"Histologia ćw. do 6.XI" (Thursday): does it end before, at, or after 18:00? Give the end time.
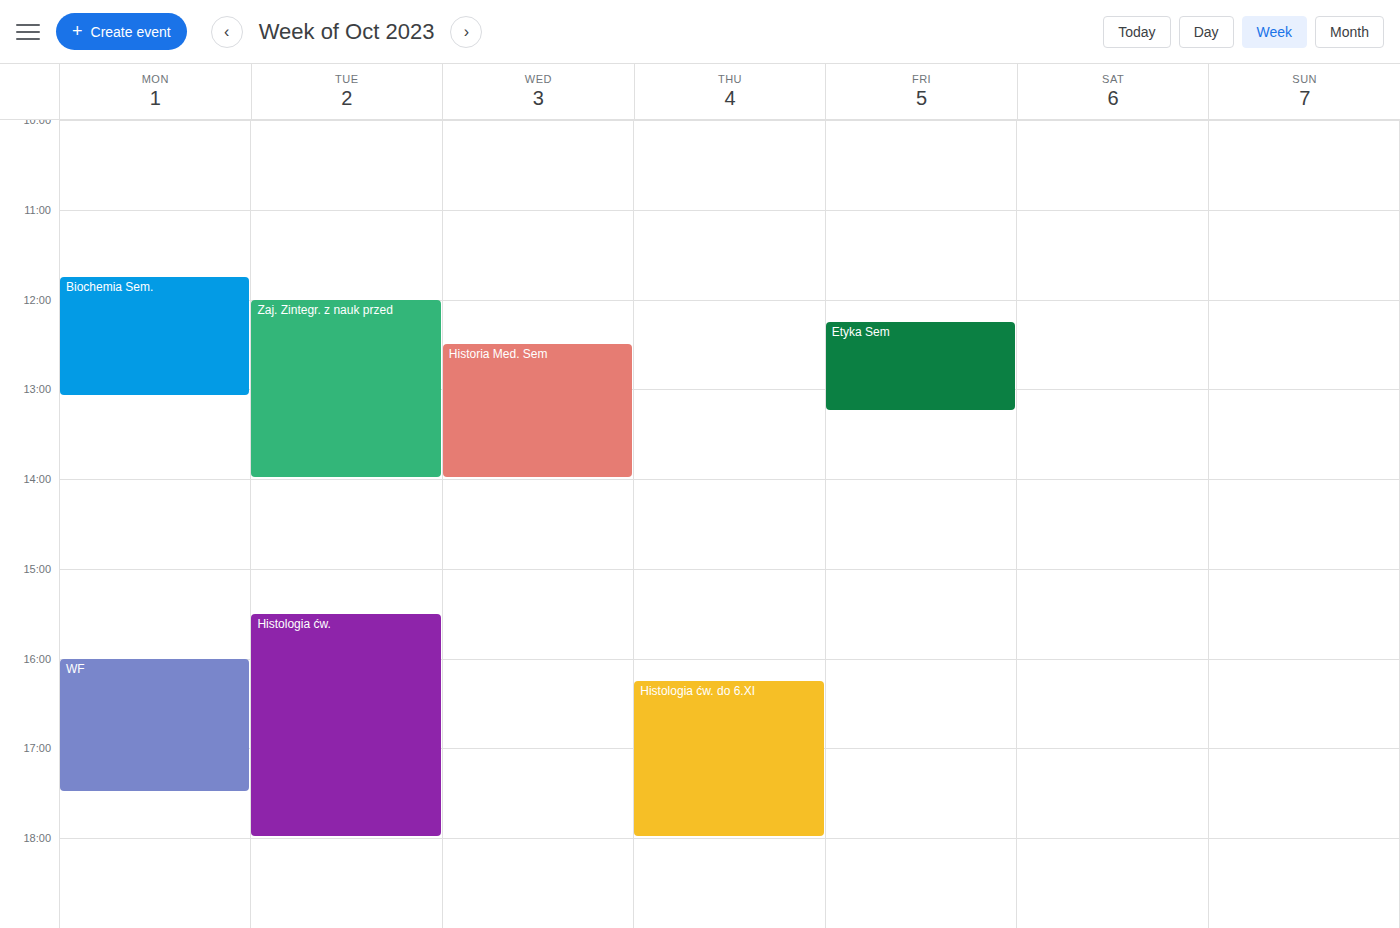
18:00 -- exactly at 18:00, on the 18:00 line.